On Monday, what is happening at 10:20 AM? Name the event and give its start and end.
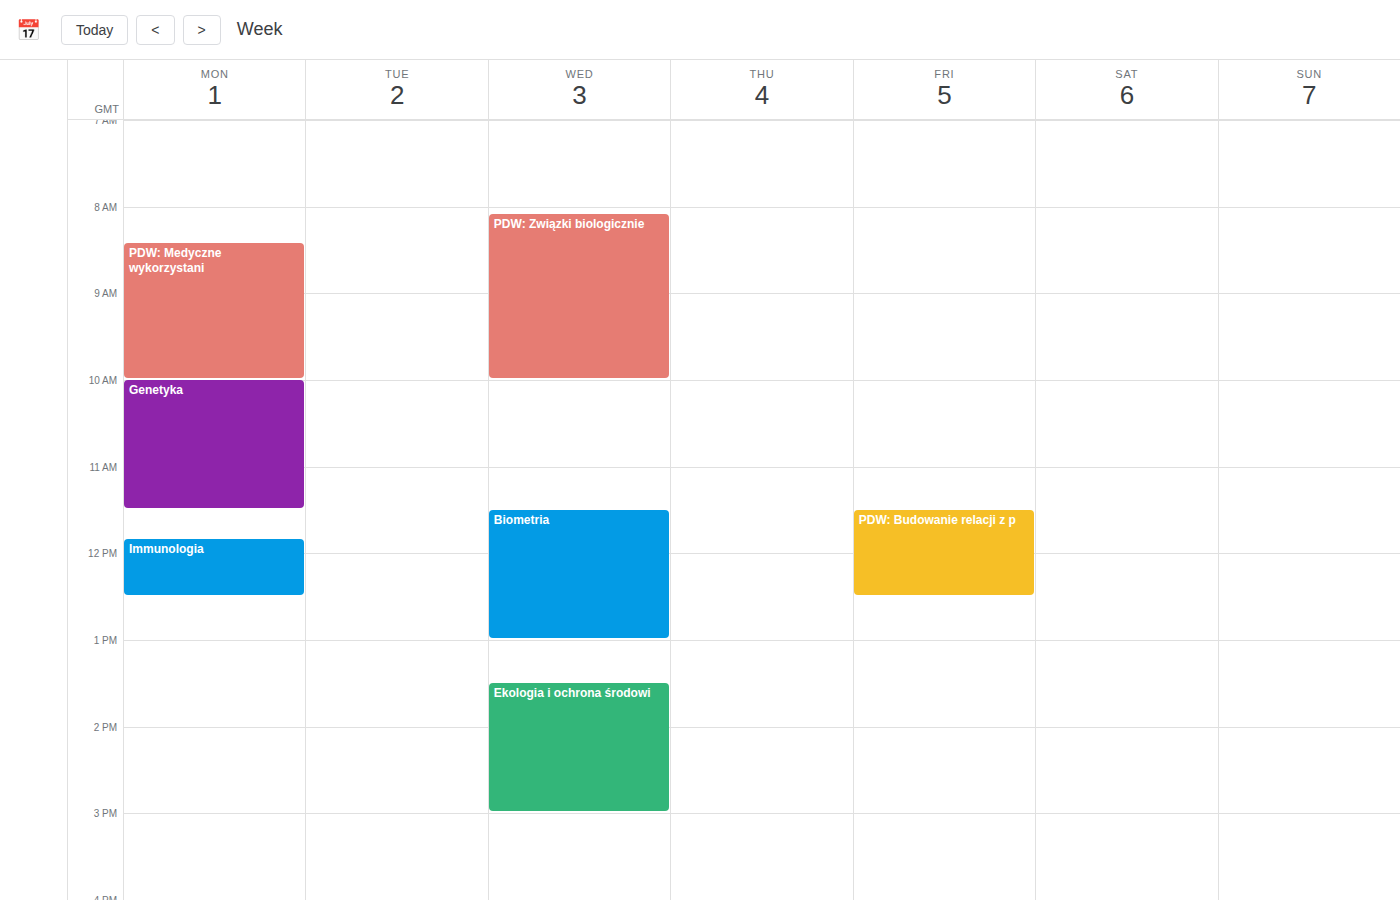
"Genetyka", 10:00 AM to 11:30 AM